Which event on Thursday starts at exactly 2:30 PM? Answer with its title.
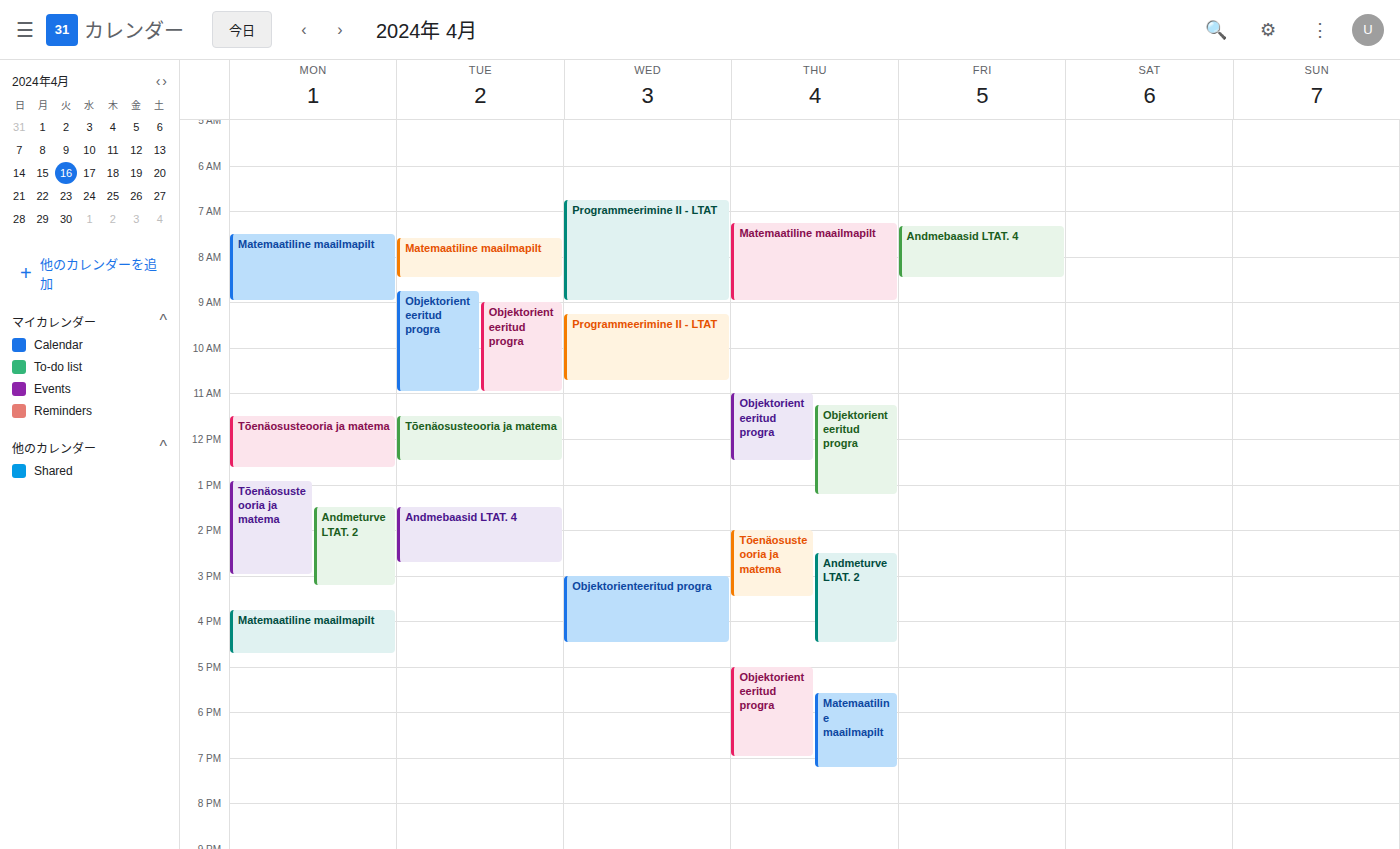
"Andmeturve LTAT. 2"